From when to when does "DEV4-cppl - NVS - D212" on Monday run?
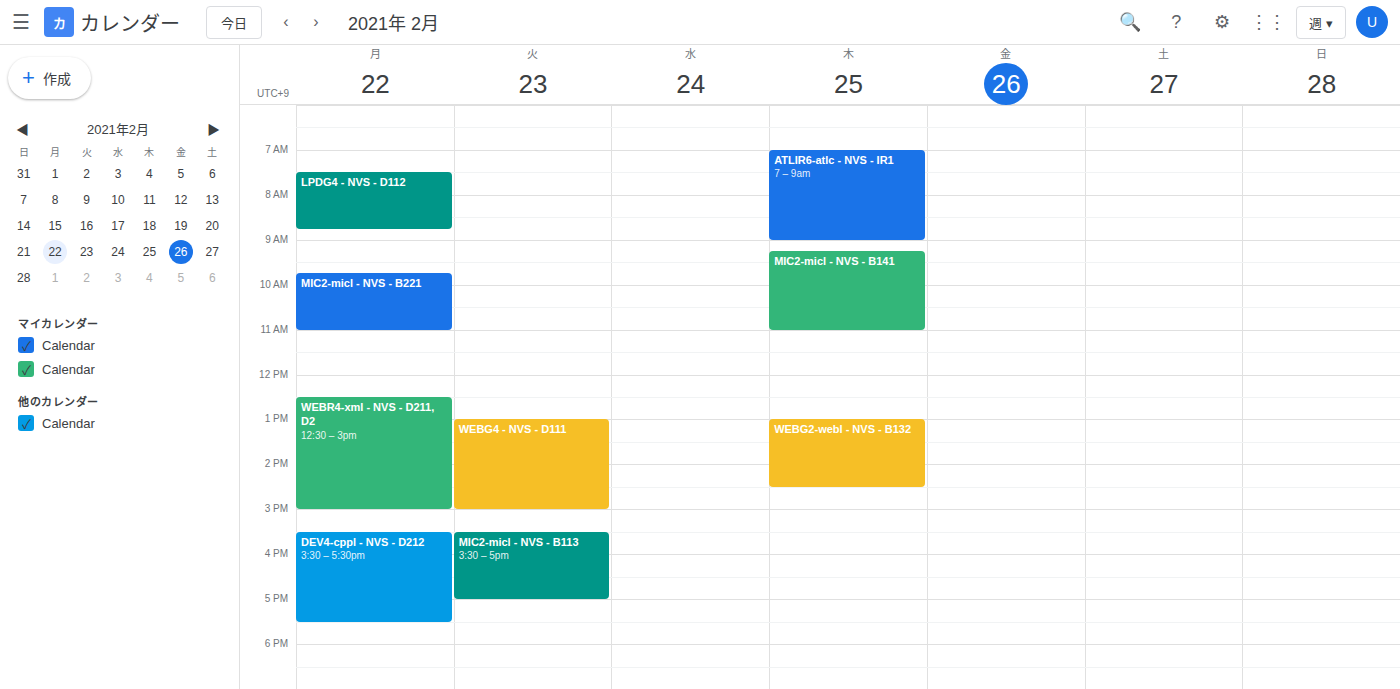
3:30 PM to 5:30 PM